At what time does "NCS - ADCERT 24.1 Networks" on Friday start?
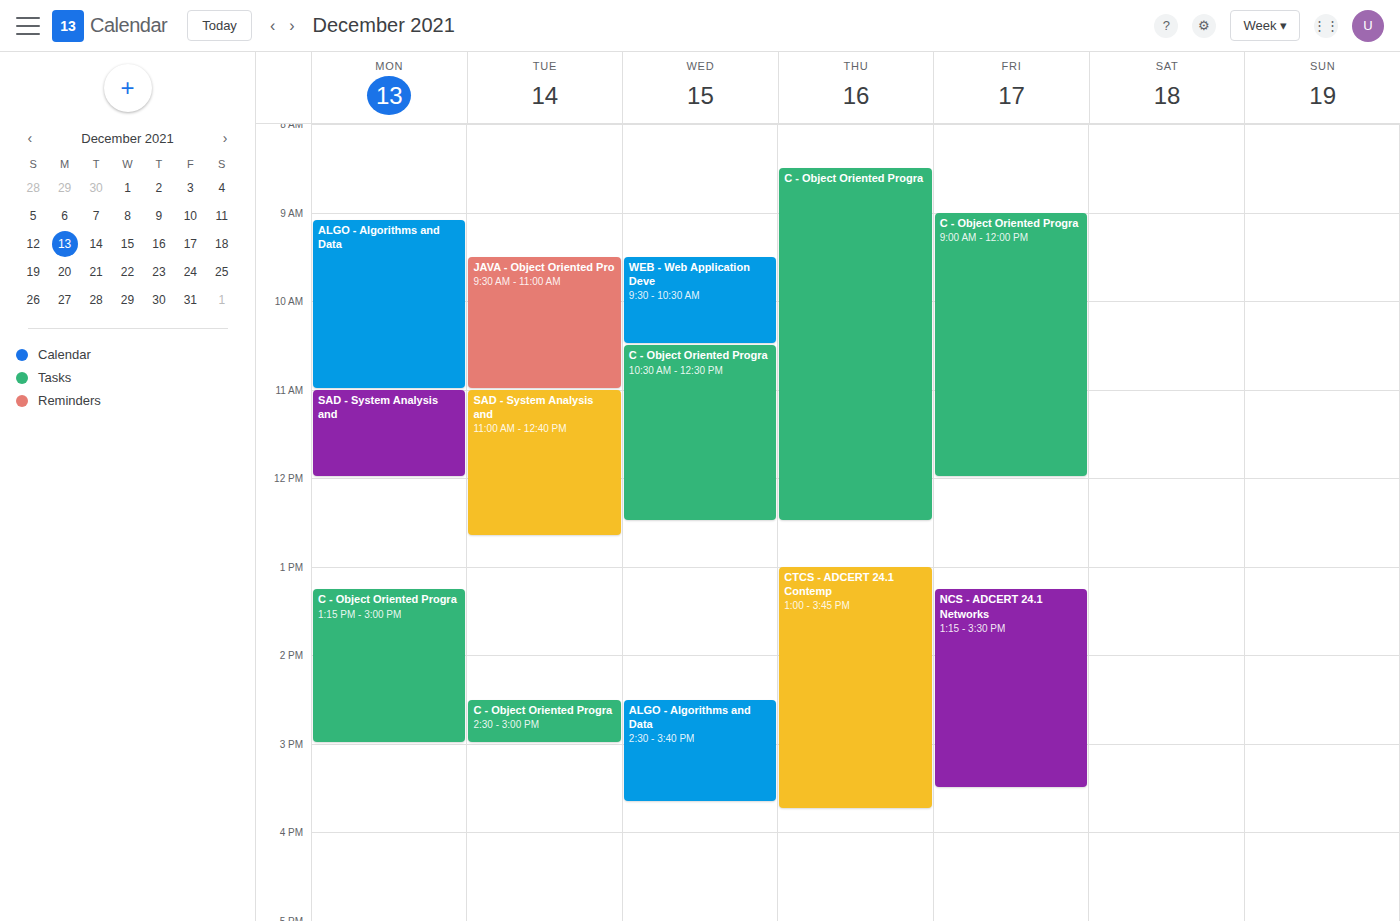
1:15 PM